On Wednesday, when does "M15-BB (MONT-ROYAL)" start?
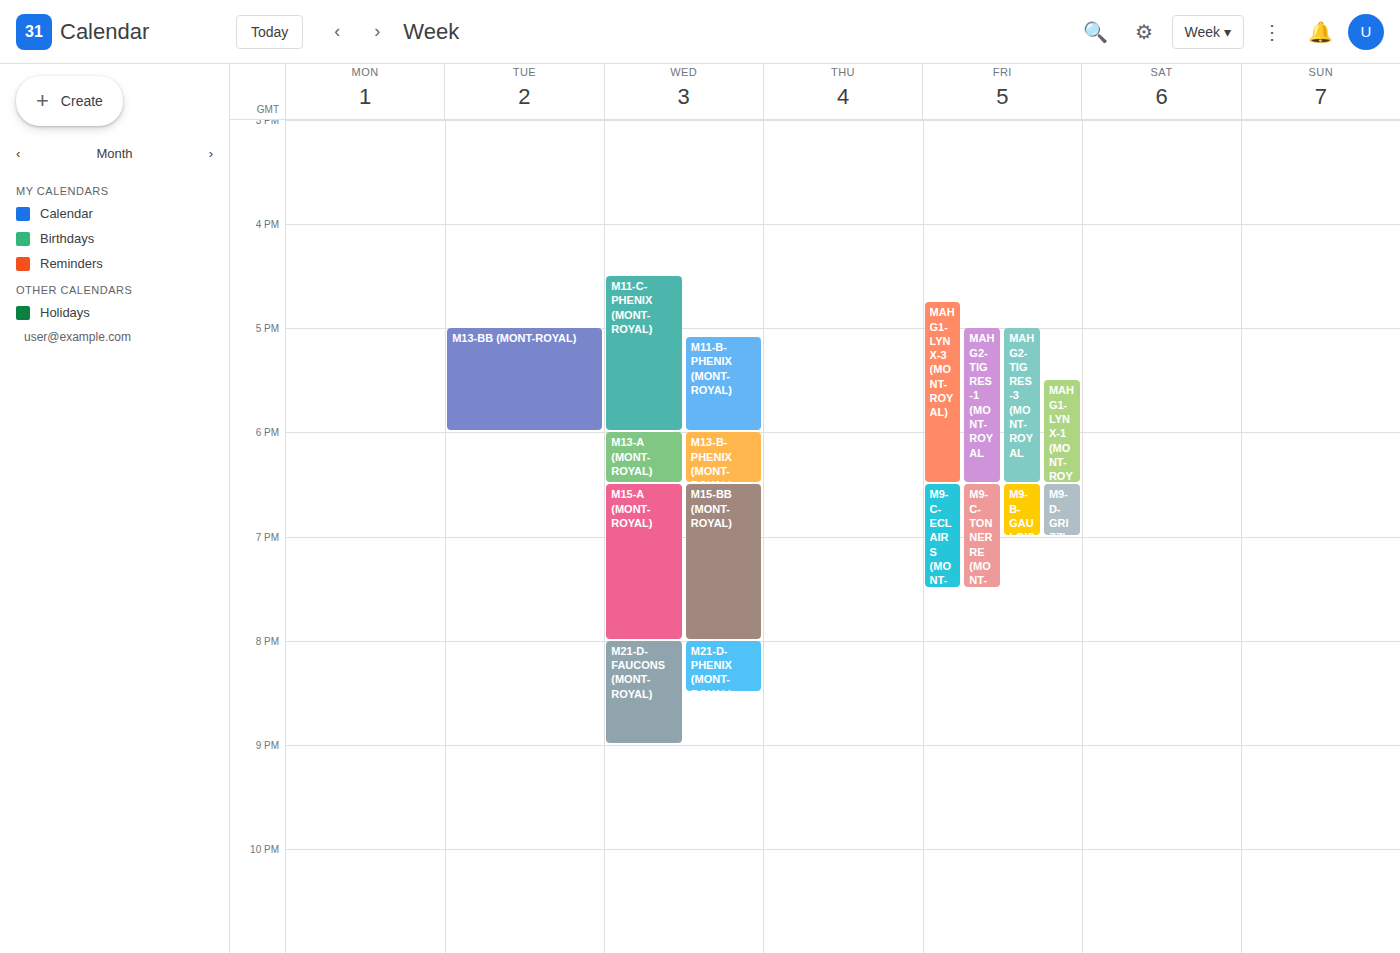
6:30 PM